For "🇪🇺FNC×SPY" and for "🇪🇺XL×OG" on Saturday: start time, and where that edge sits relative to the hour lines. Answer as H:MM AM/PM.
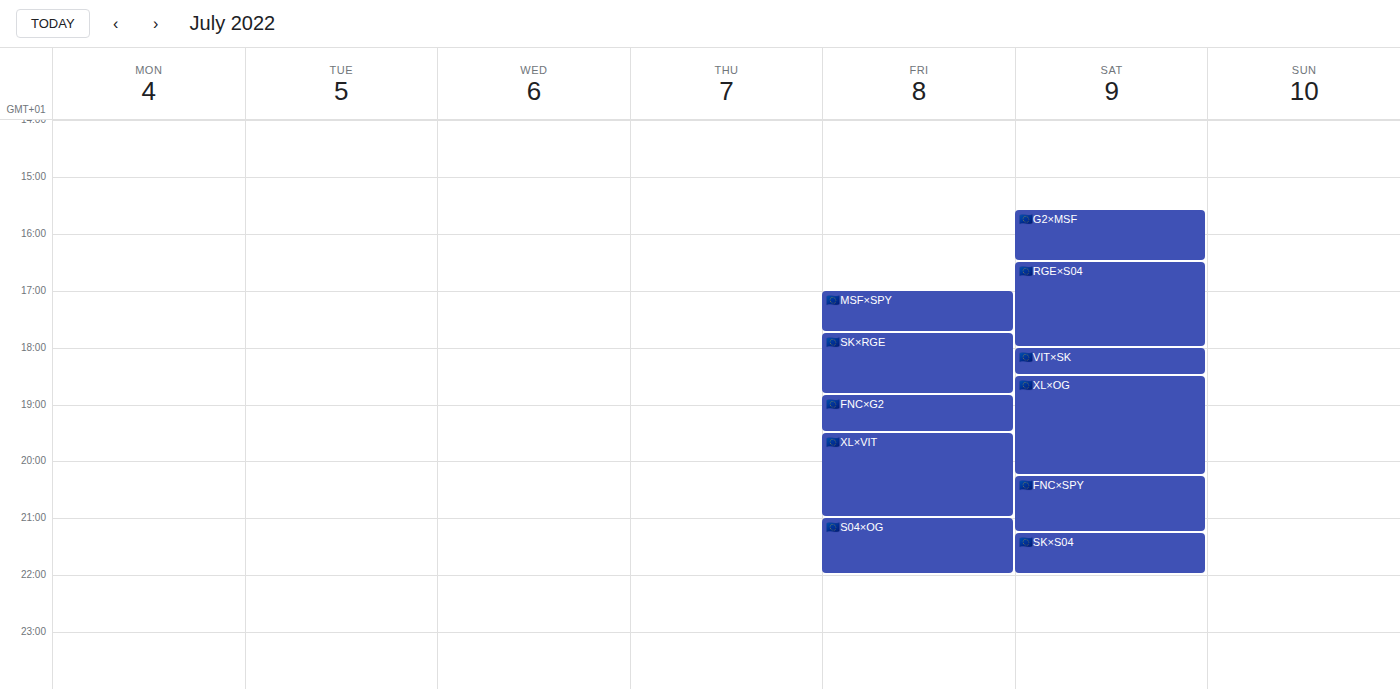
"🇪🇺FNC×SPY": 8:15 PM, neither: a quarter of the way from the 8 PM line to the 9 PM line. "🇪🇺XL×OG": 6:30 PM, halfway between the 6 PM and 7 PM lines.